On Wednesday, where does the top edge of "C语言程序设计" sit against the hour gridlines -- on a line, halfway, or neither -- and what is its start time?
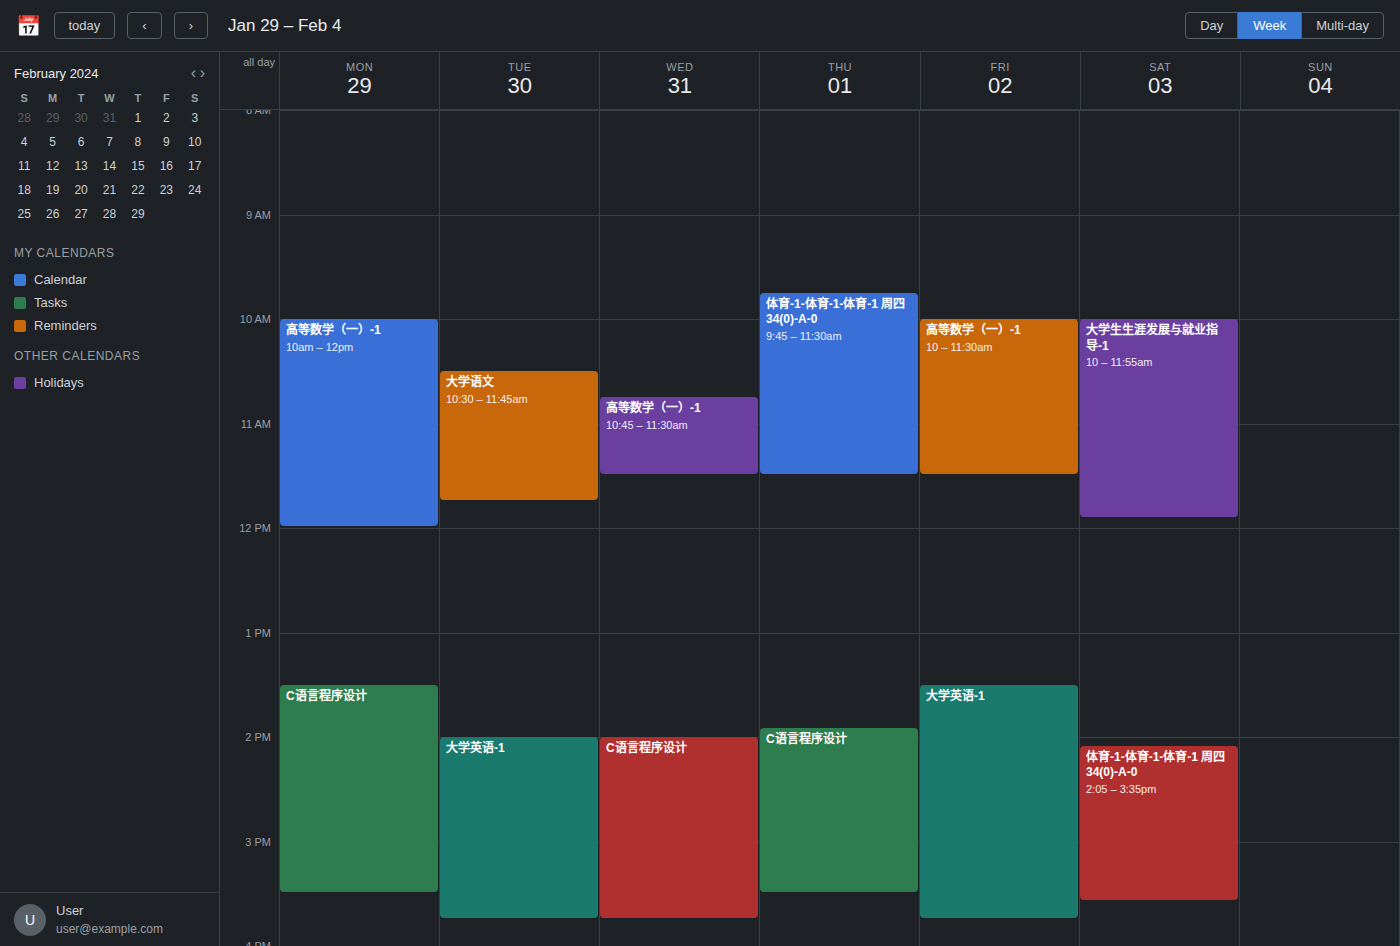
2:00 PM -- exactly on the 2 PM line.